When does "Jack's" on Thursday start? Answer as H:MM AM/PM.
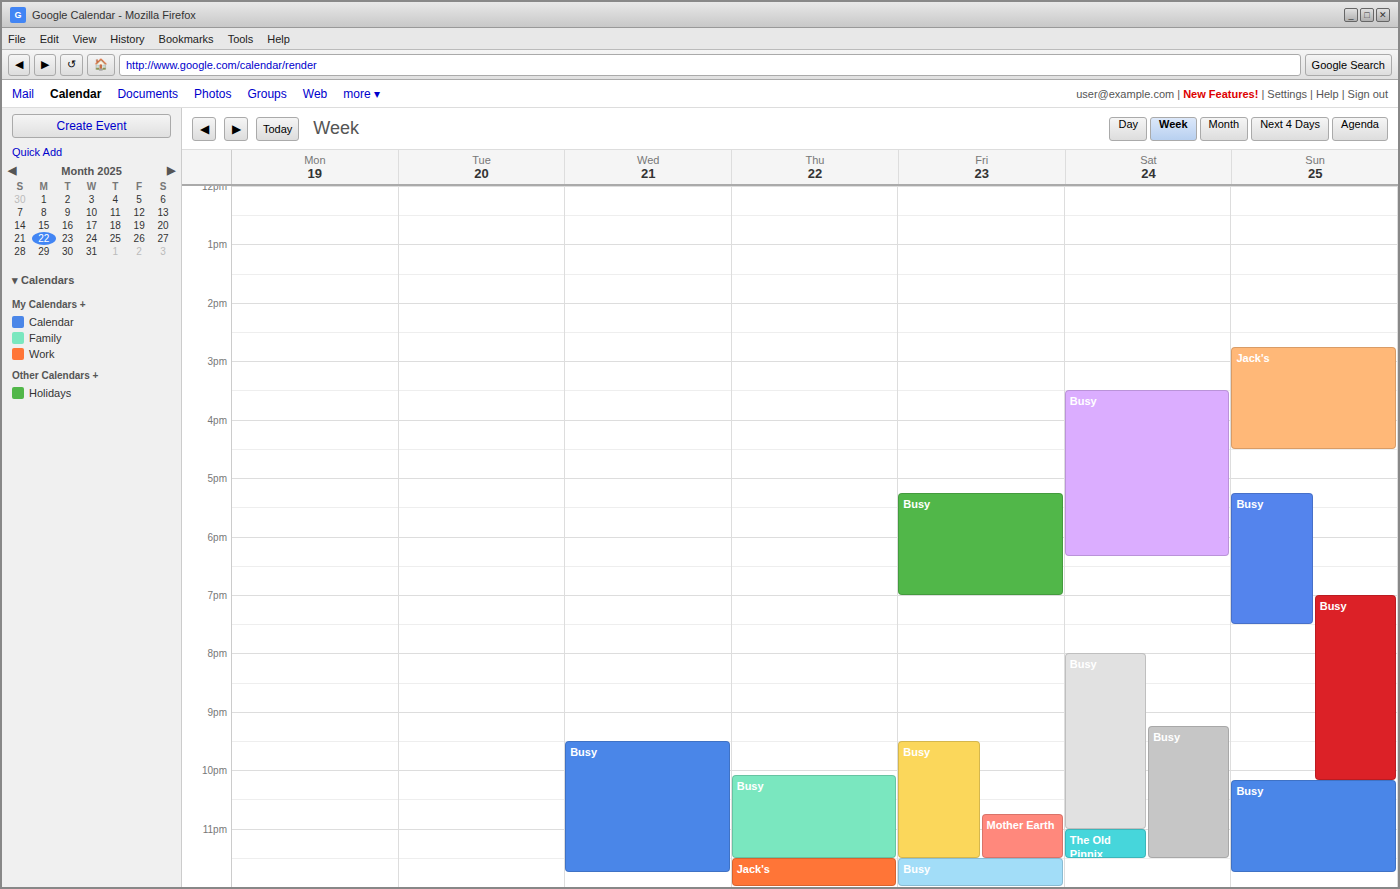
11:30 PM